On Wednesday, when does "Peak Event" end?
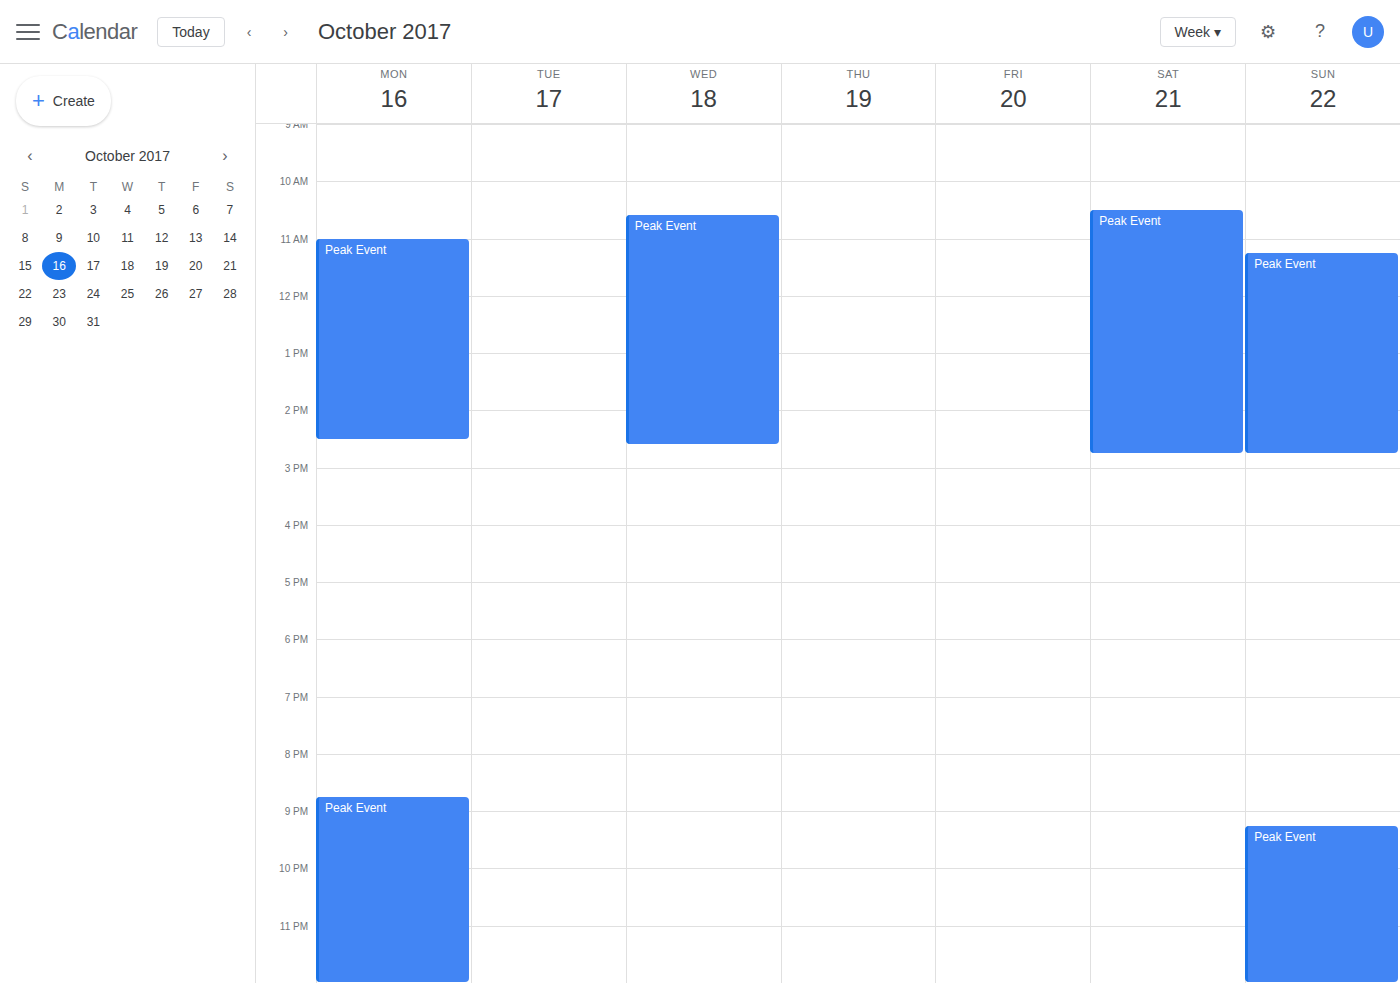
2:35 PM